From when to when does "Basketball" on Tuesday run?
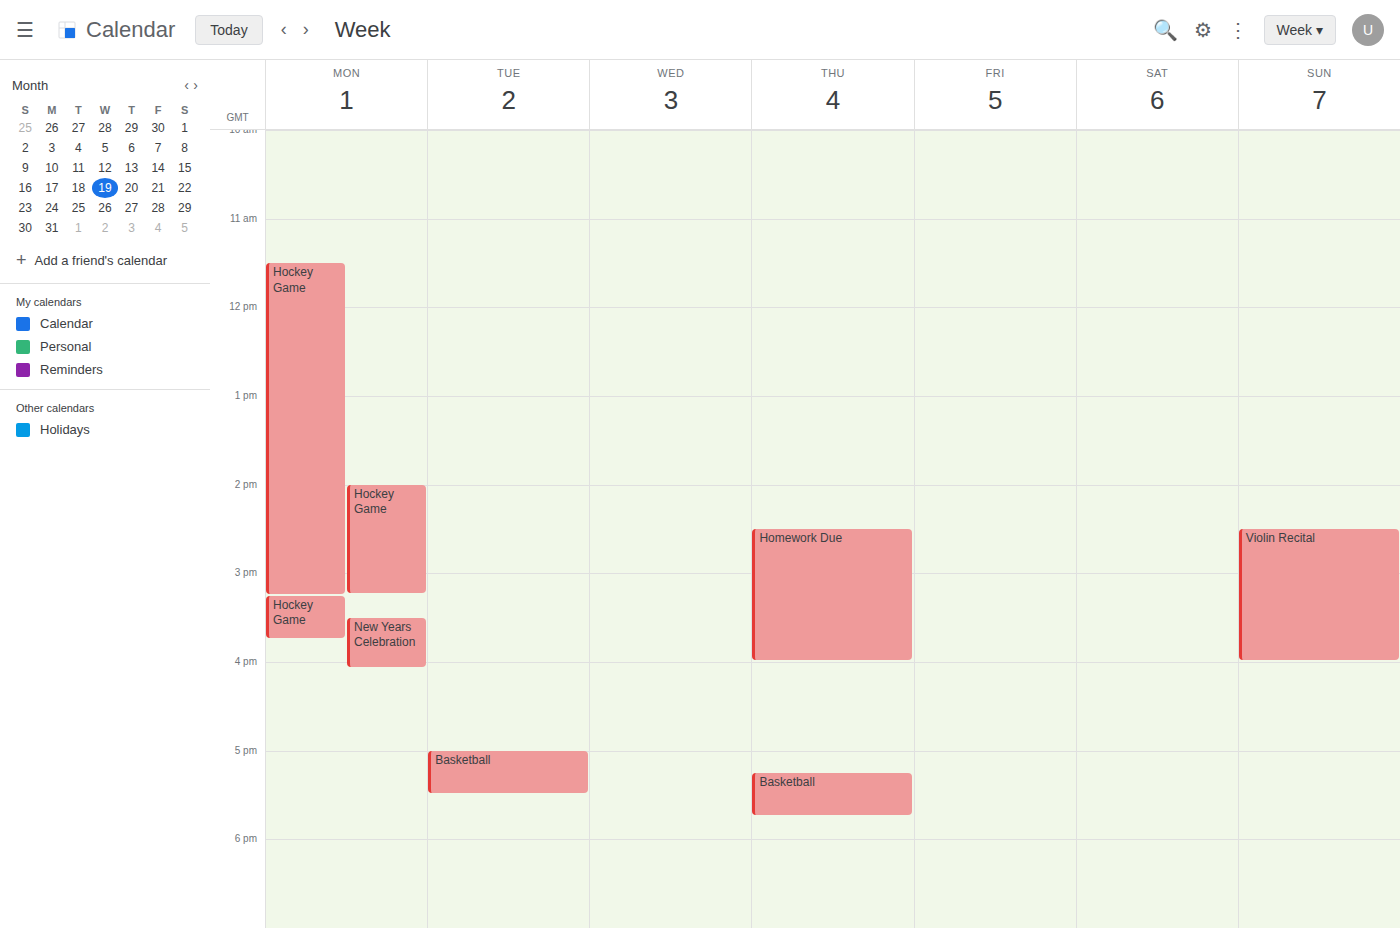
17:00 to 17:30